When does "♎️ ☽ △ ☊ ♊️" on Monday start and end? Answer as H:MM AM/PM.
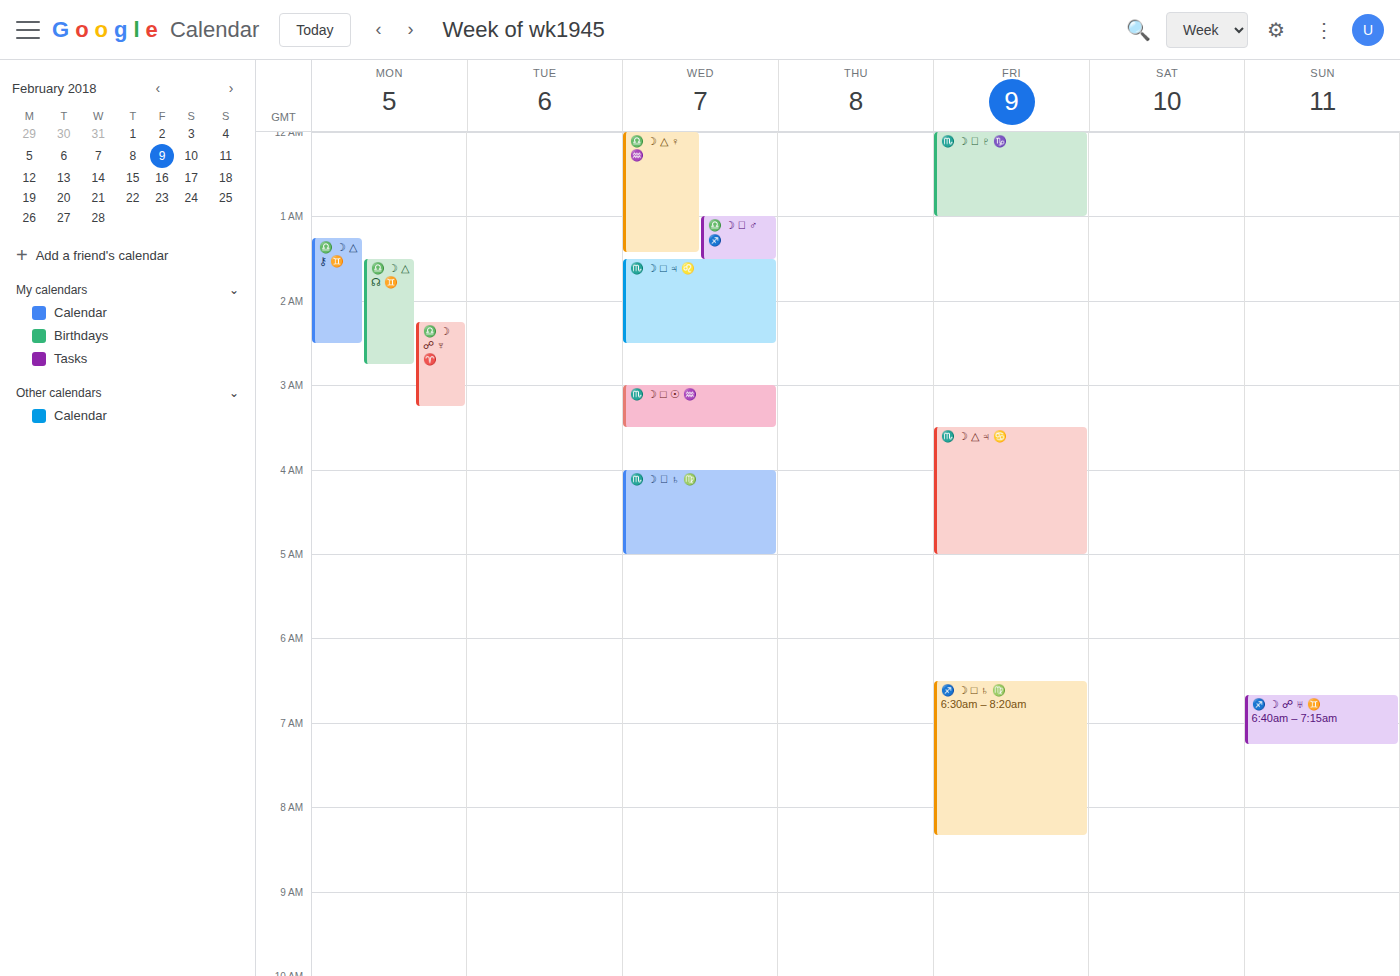
1:30 AM to 2:45 AM